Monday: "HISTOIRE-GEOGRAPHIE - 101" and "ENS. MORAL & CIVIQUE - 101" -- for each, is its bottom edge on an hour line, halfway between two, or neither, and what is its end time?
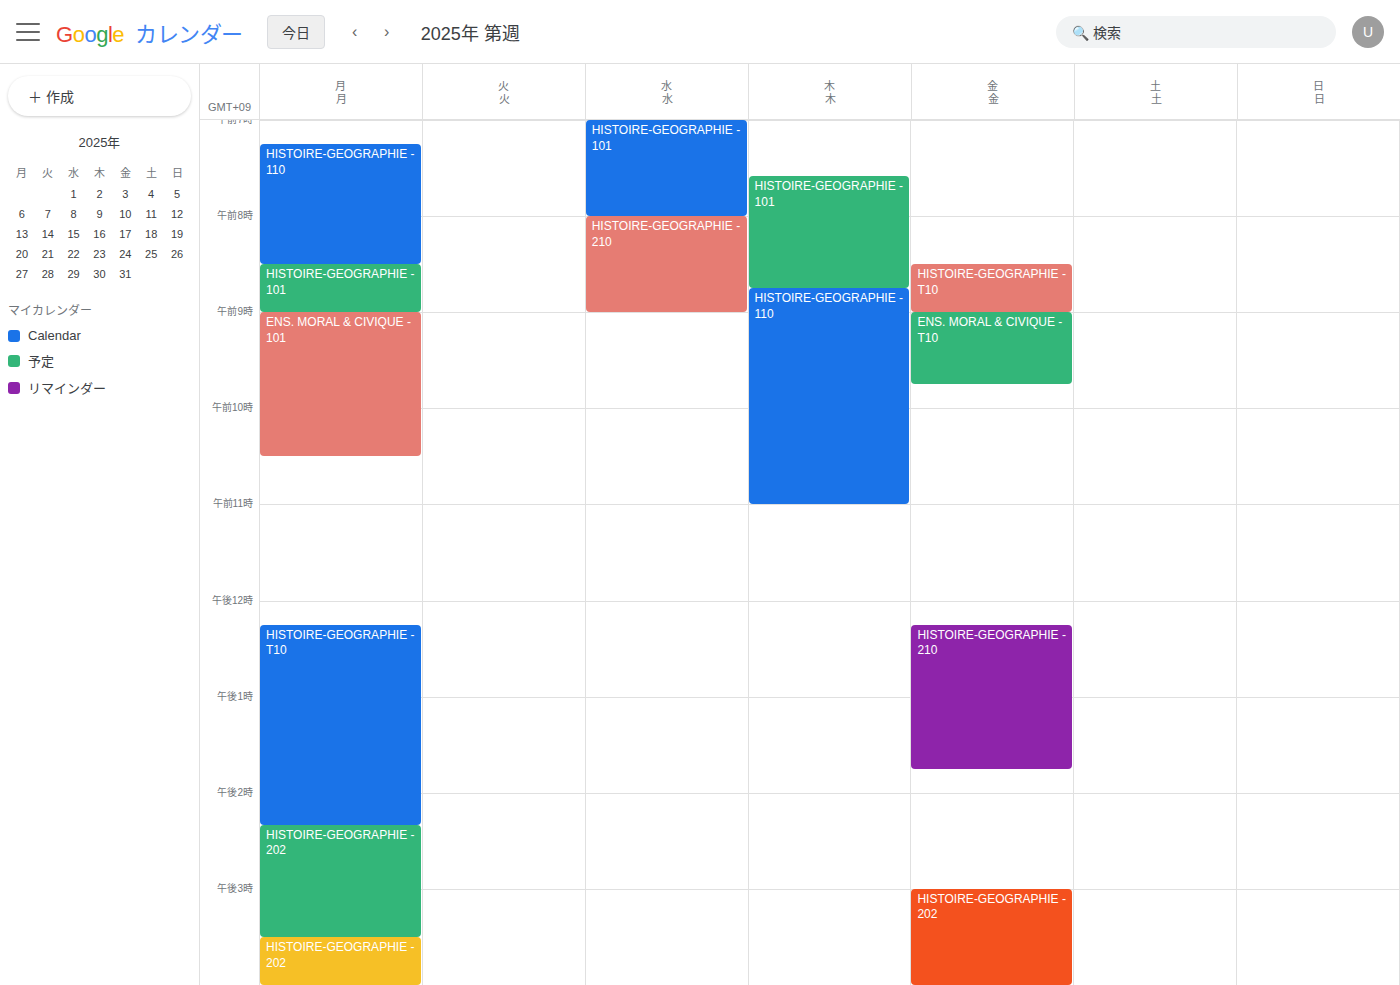
"HISTOIRE-GEOGRAPHIE - 101": 9:00 AM, exactly on the 9 AM line. "ENS. MORAL & CIVIQUE - 101": 10:30 AM, halfway between the 10 AM and 11 AM lines.